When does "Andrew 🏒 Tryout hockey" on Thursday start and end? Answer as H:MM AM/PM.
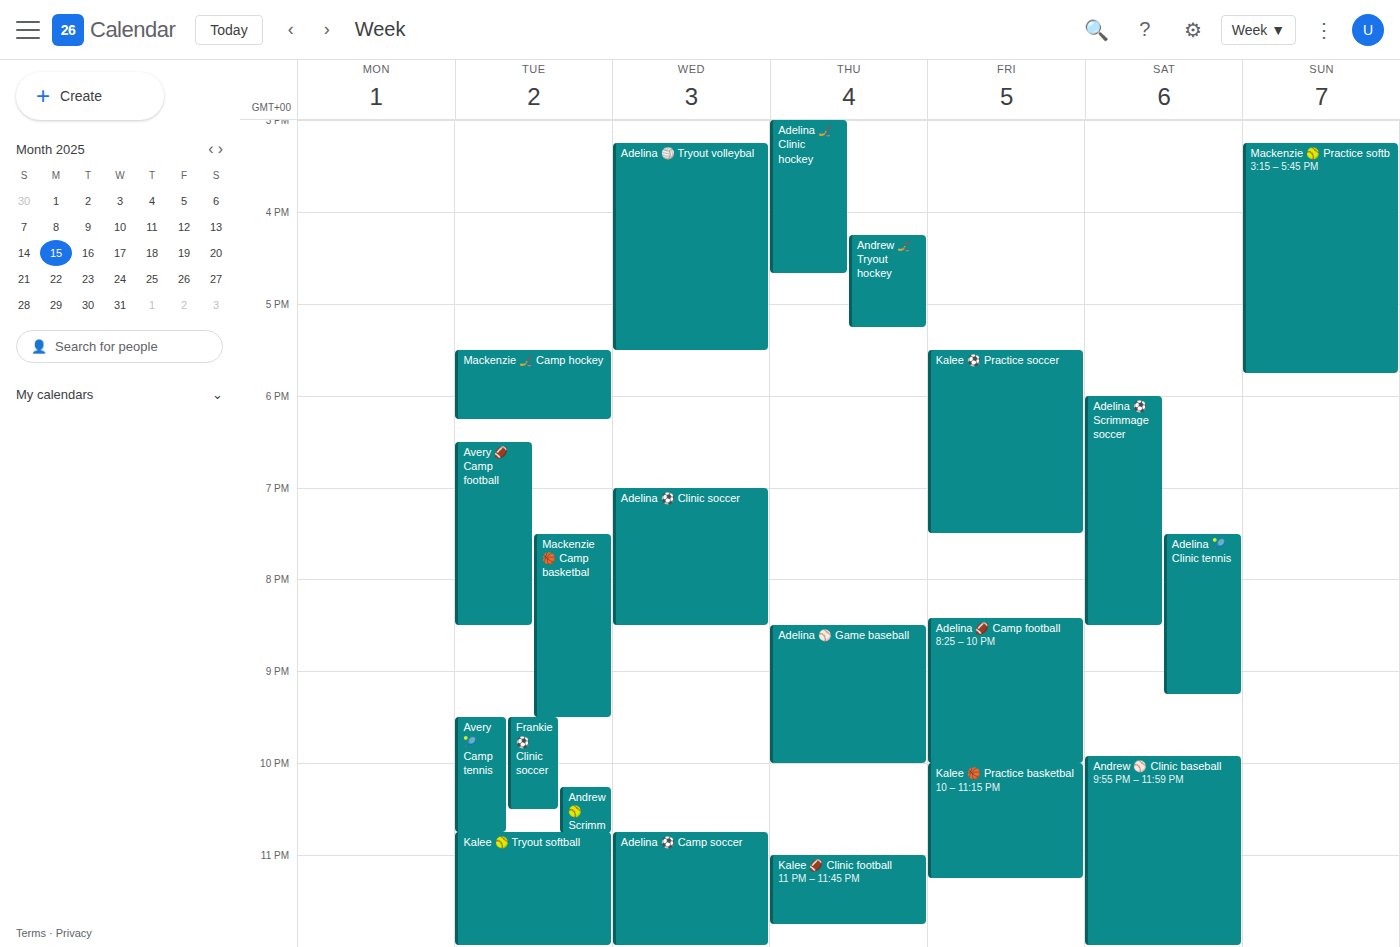
4:15 PM to 5:15 PM